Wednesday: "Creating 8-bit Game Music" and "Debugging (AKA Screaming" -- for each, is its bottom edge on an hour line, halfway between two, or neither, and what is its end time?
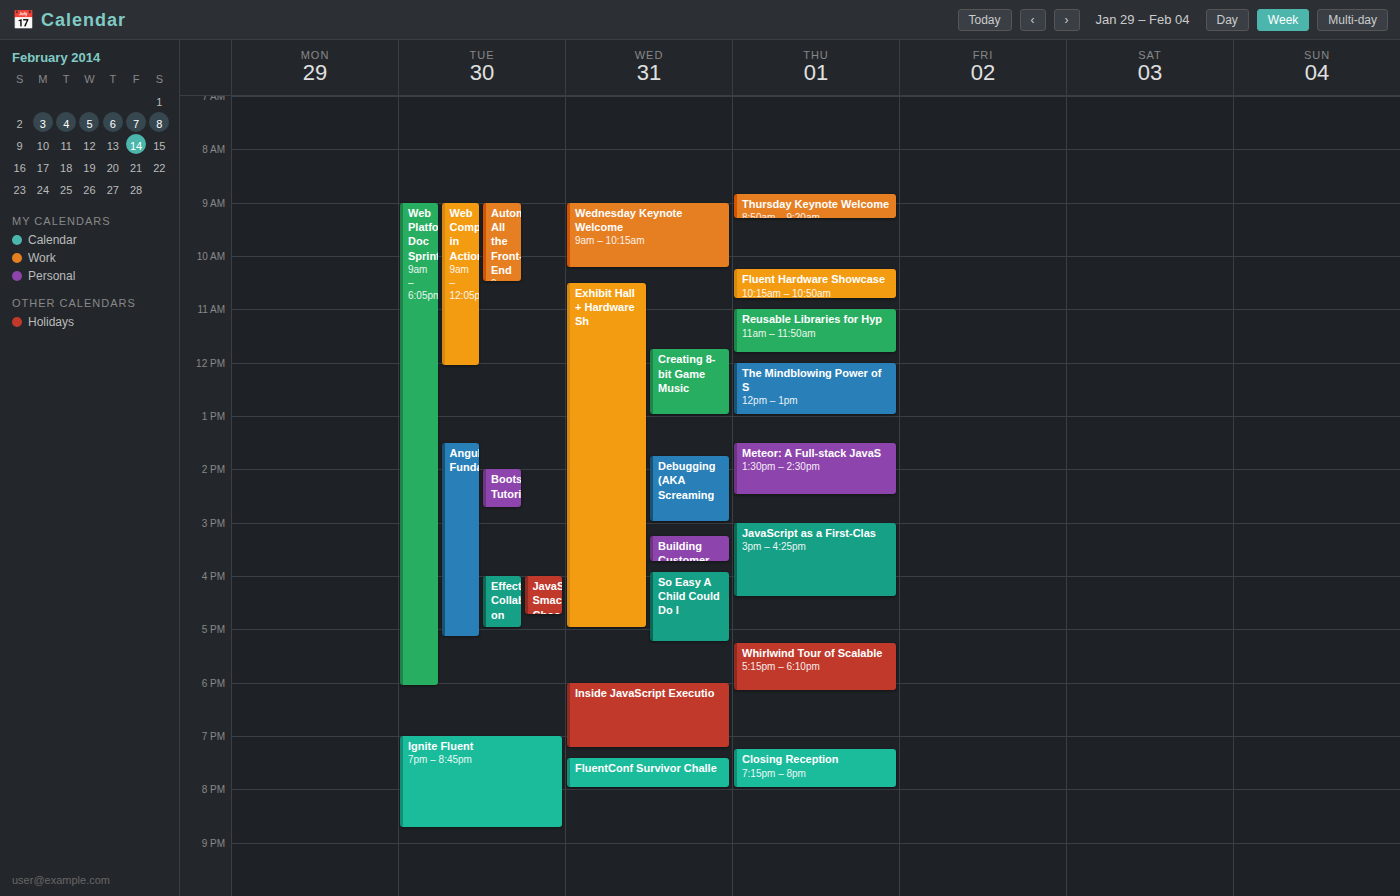
"Creating 8-bit Game Music": 1:00 PM, exactly on the 1 PM line. "Debugging (AKA Screaming": 3:00 PM, exactly on the 3 PM line.